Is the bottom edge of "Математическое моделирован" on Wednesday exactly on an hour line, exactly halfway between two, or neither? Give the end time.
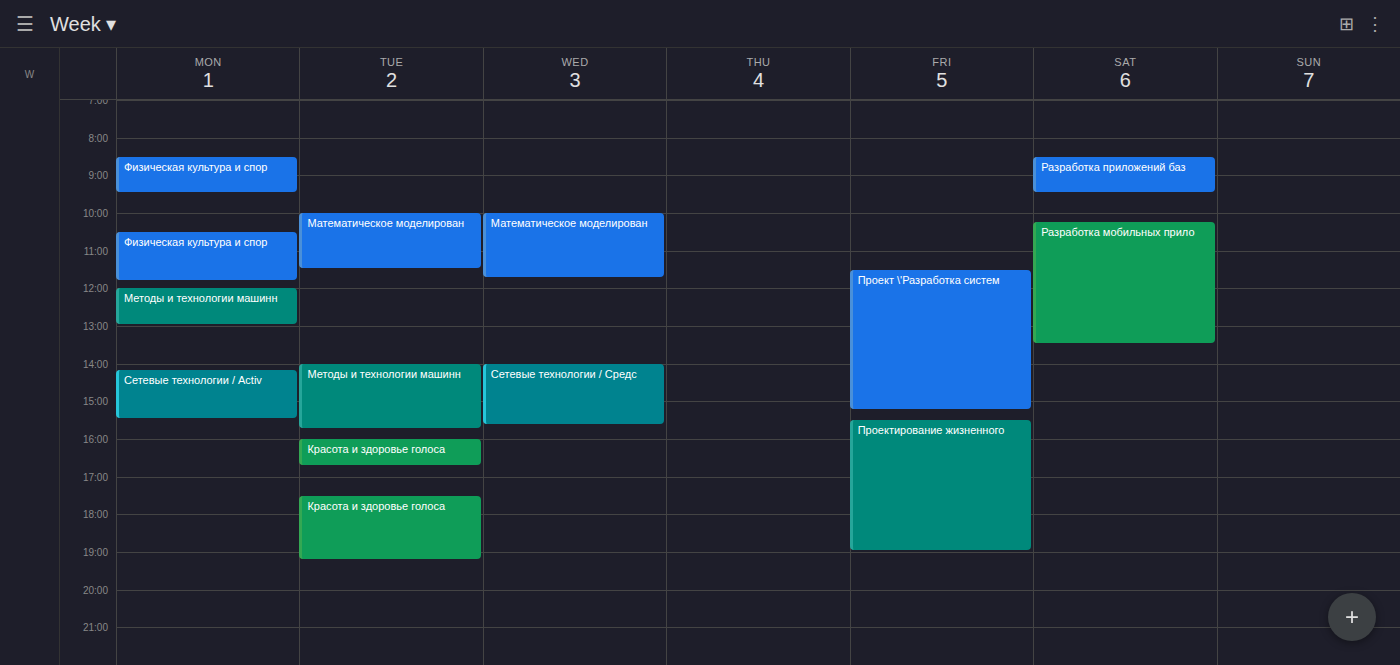
11:45 AM -- neither: three quarters of the way from the 11 AM line to the 12 PM line.